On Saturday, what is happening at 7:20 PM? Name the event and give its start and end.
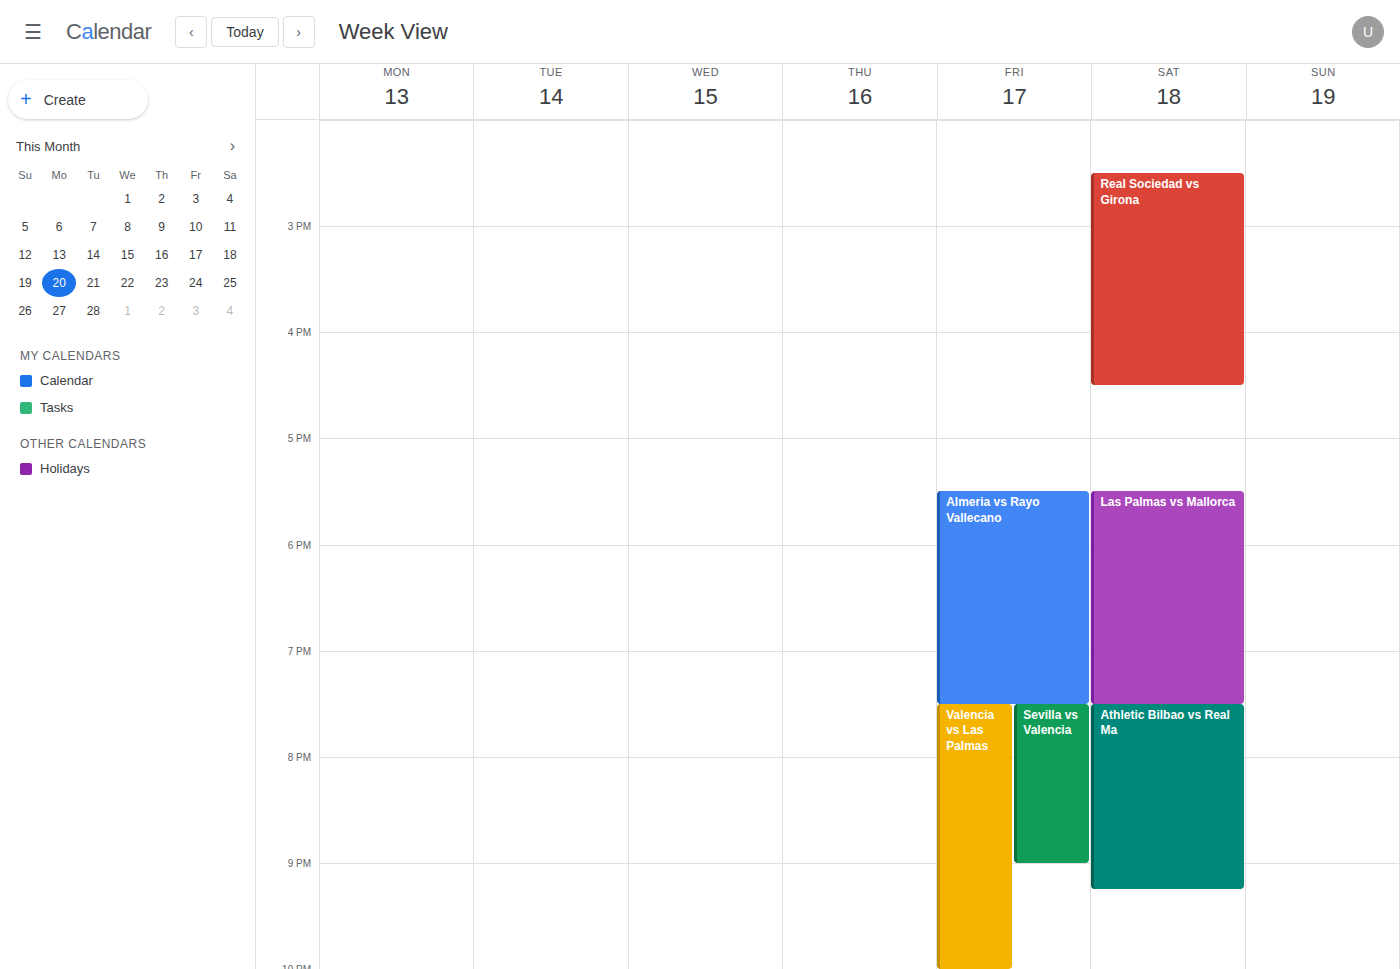
"Las Palmas vs Mallorca", 5:30 PM to 7:30 PM